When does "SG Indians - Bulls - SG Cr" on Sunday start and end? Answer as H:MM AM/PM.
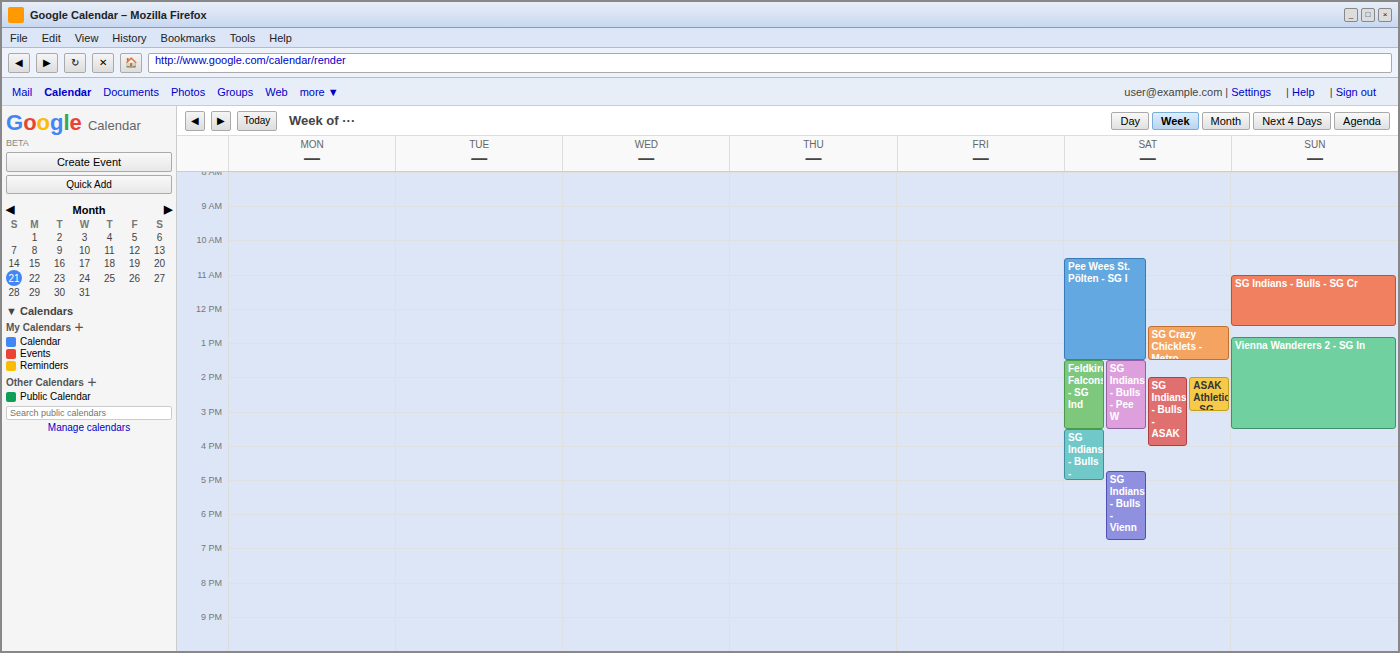
11:00 AM to 12:30 PM